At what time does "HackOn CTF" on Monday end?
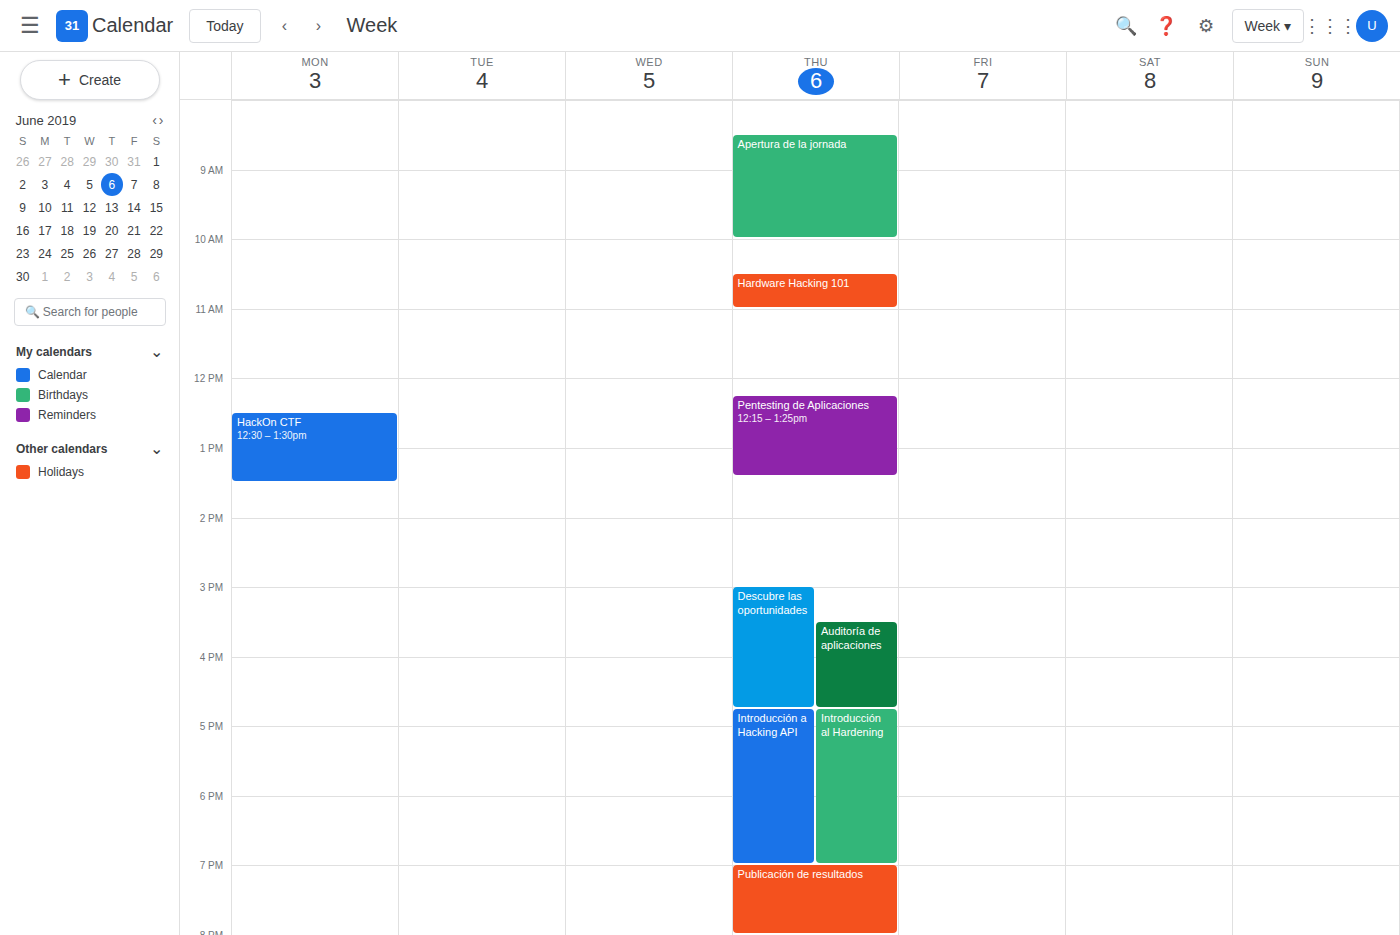
1:30 PM